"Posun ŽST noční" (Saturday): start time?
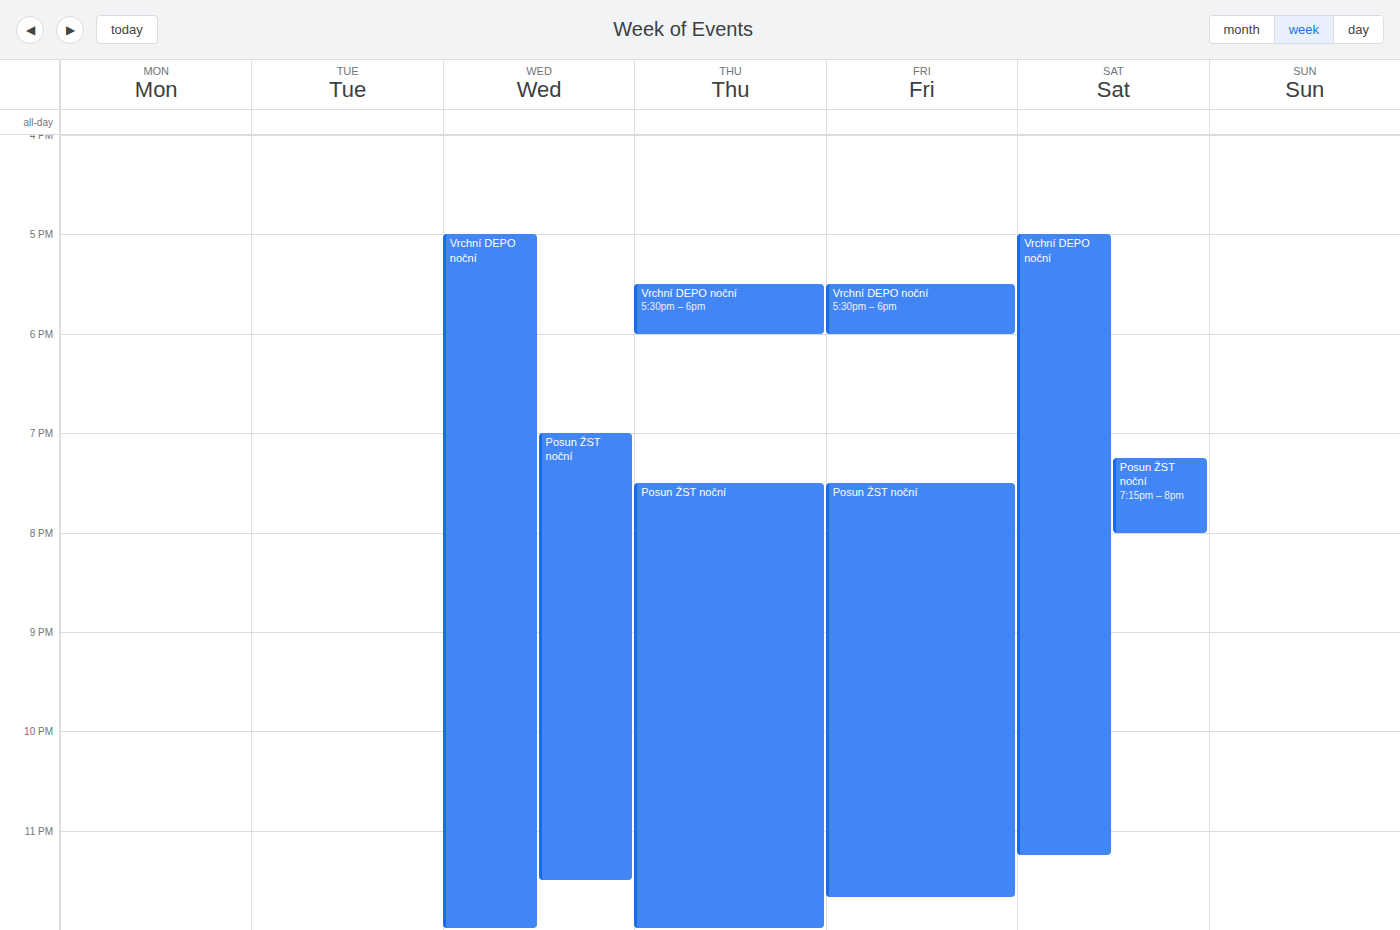
7:15 PM